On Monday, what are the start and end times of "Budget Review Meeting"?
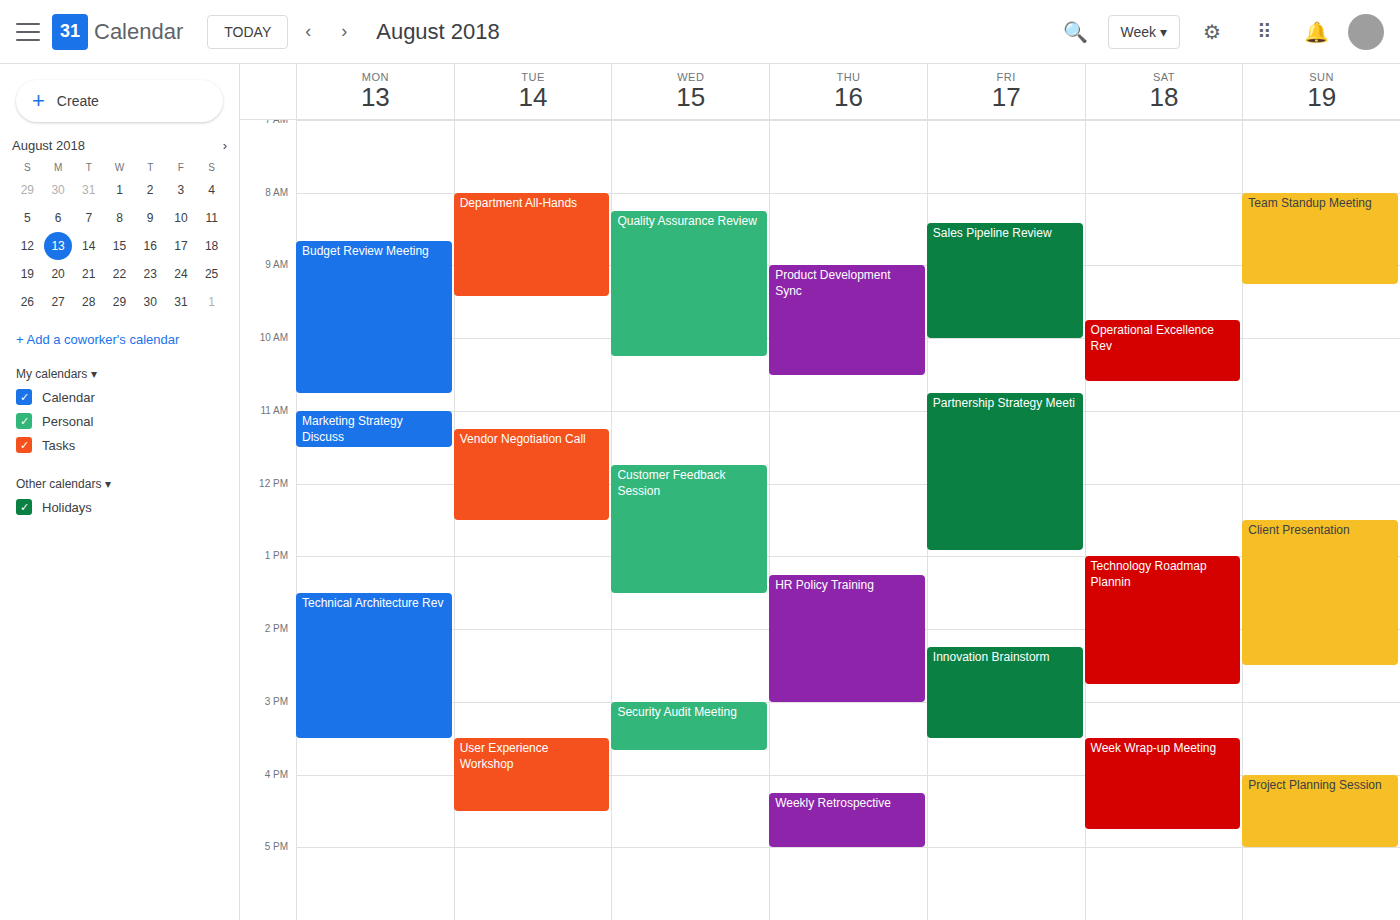
08:40 to 10:45